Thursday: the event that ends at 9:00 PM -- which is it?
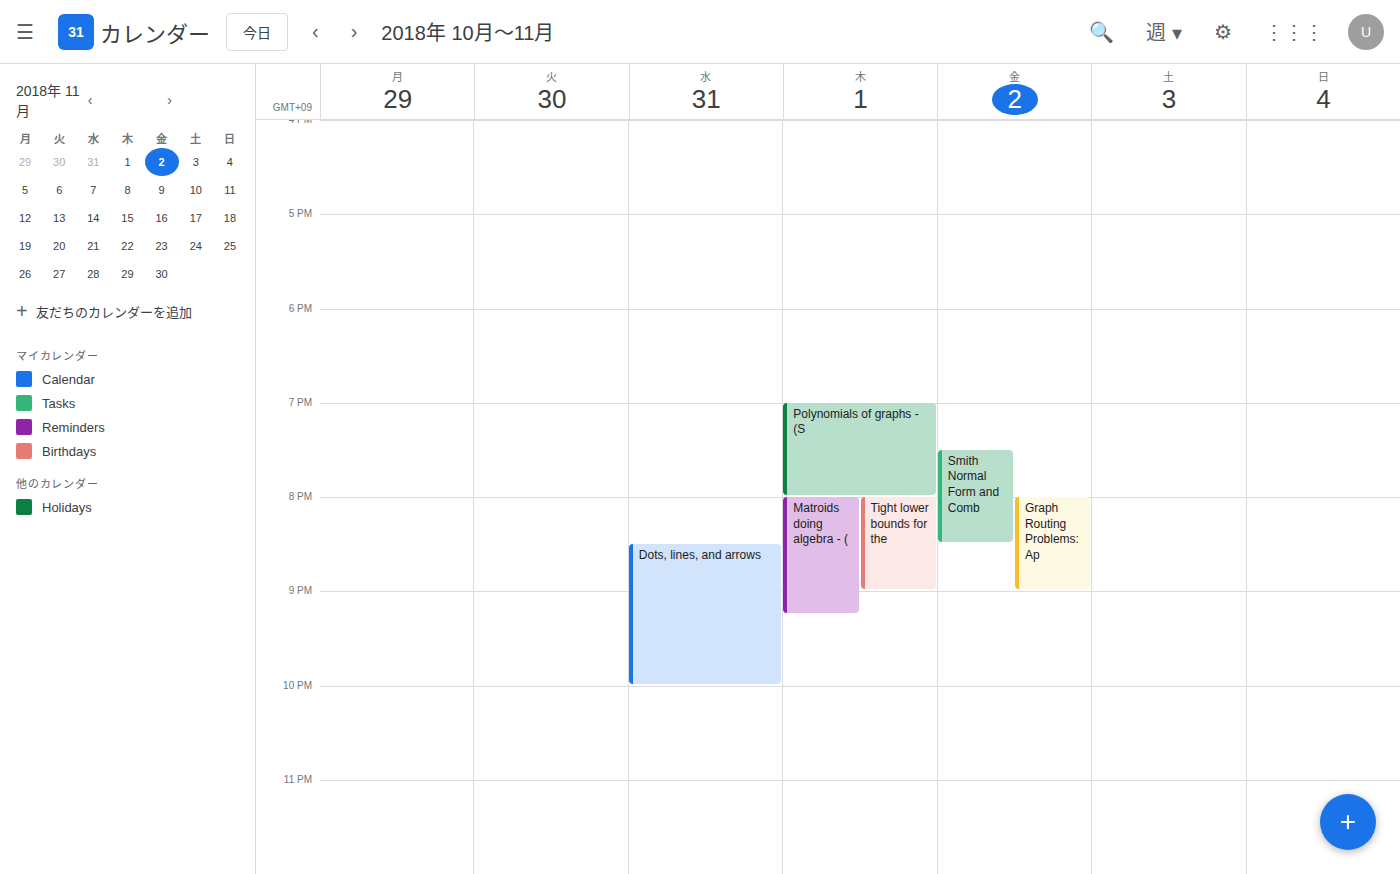
"Tight lower bounds for the"